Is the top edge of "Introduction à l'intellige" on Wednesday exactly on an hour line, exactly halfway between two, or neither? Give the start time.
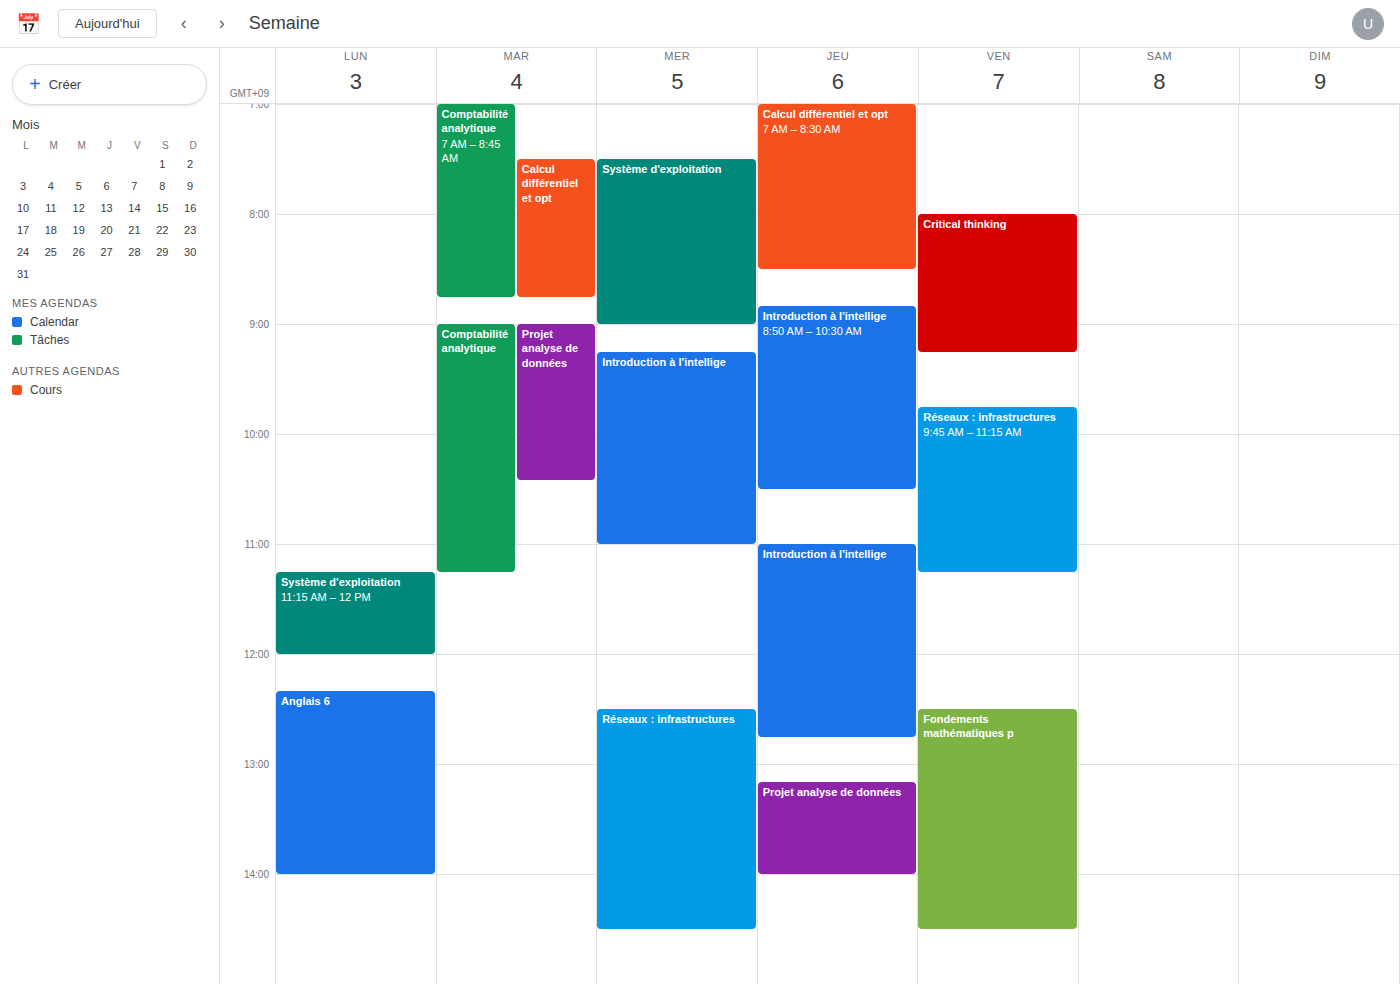
9:15 AM -- neither: a quarter of the way from the 9 AM line to the 10 AM line.